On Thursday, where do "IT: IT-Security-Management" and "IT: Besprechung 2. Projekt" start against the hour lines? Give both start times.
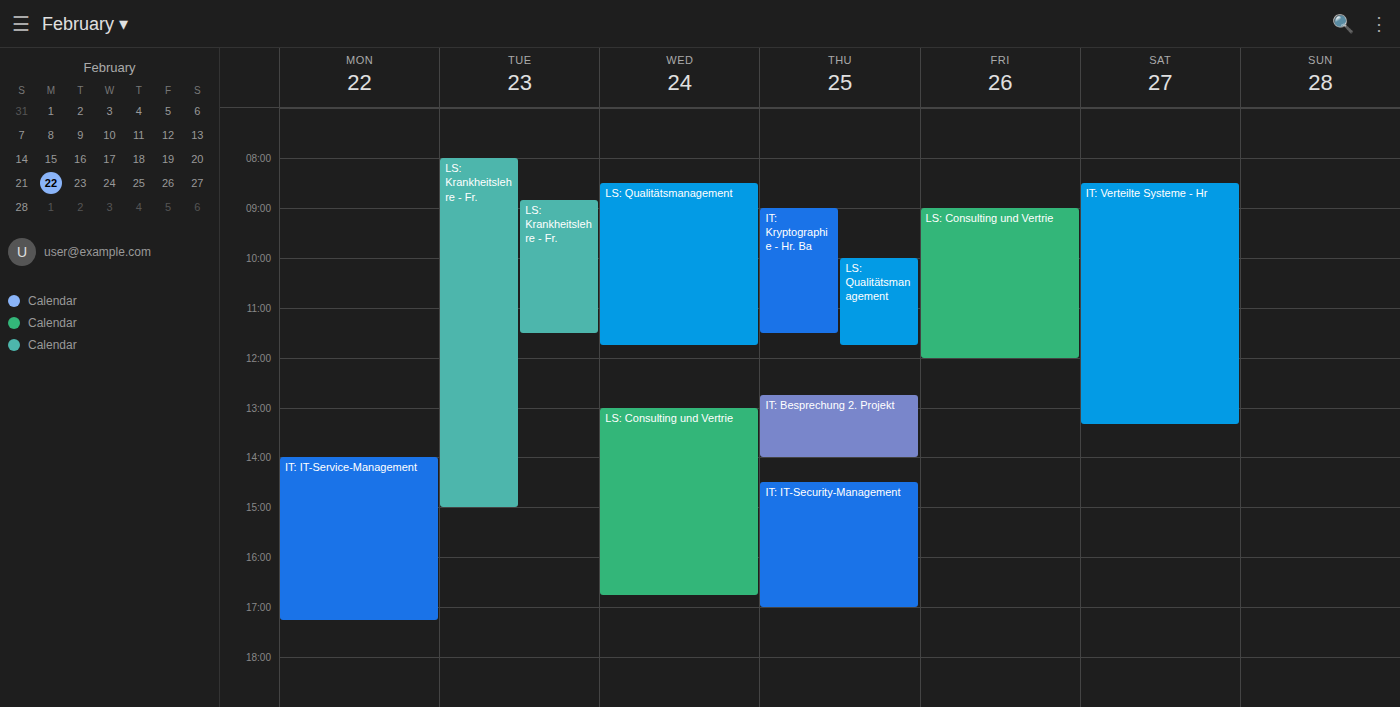
"IT: IT-Security-Management": 2:30 PM, halfway between the 2 PM and 3 PM lines. "IT: Besprechung 2. Projekt": 12:45 PM, neither: three quarters of the way from the 12 PM line to the 1 PM line.